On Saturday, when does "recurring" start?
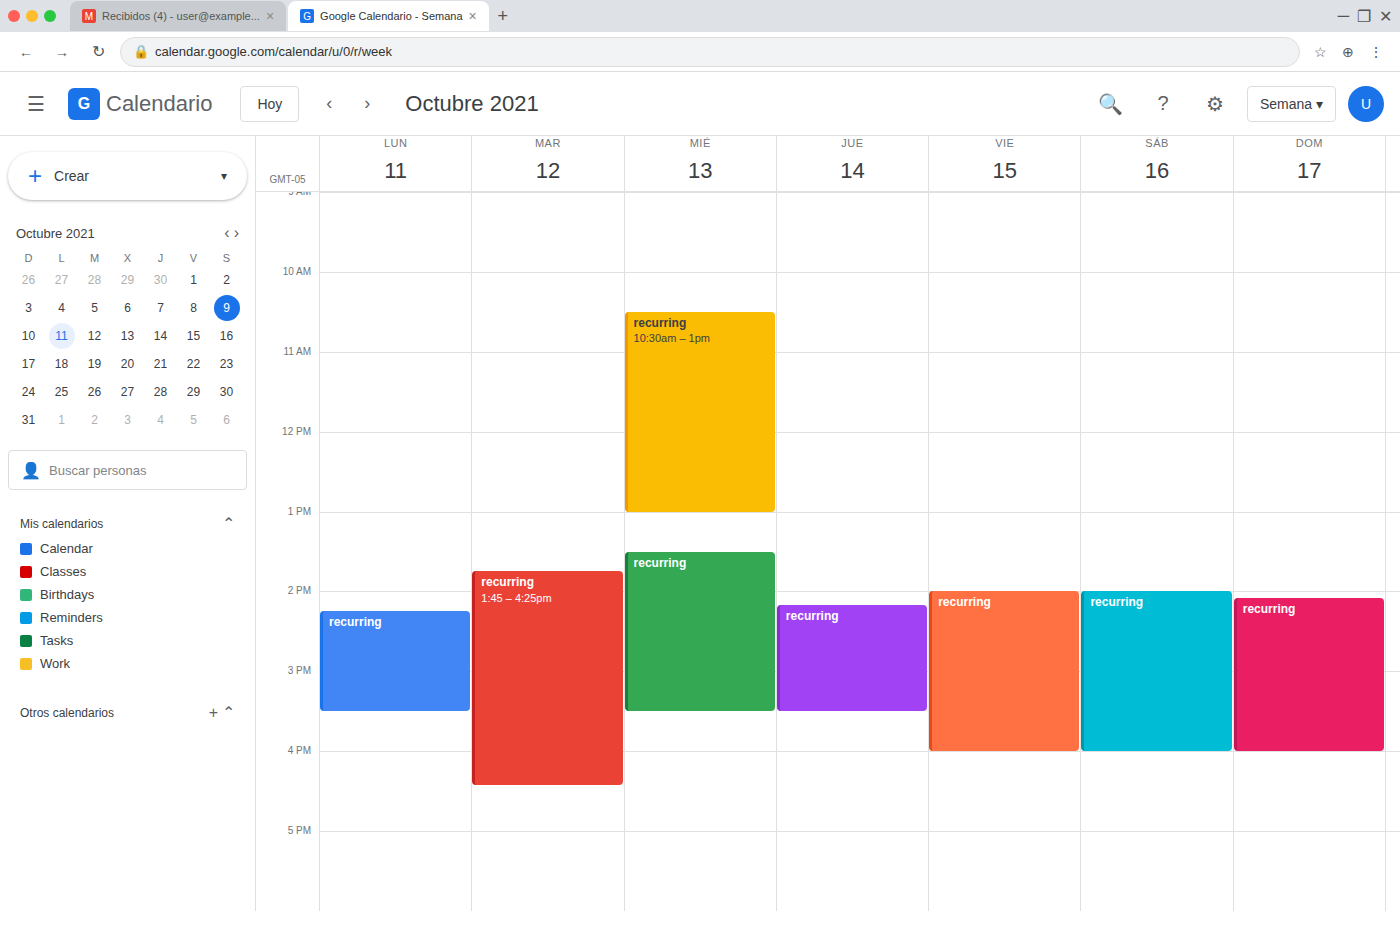
2:00 PM